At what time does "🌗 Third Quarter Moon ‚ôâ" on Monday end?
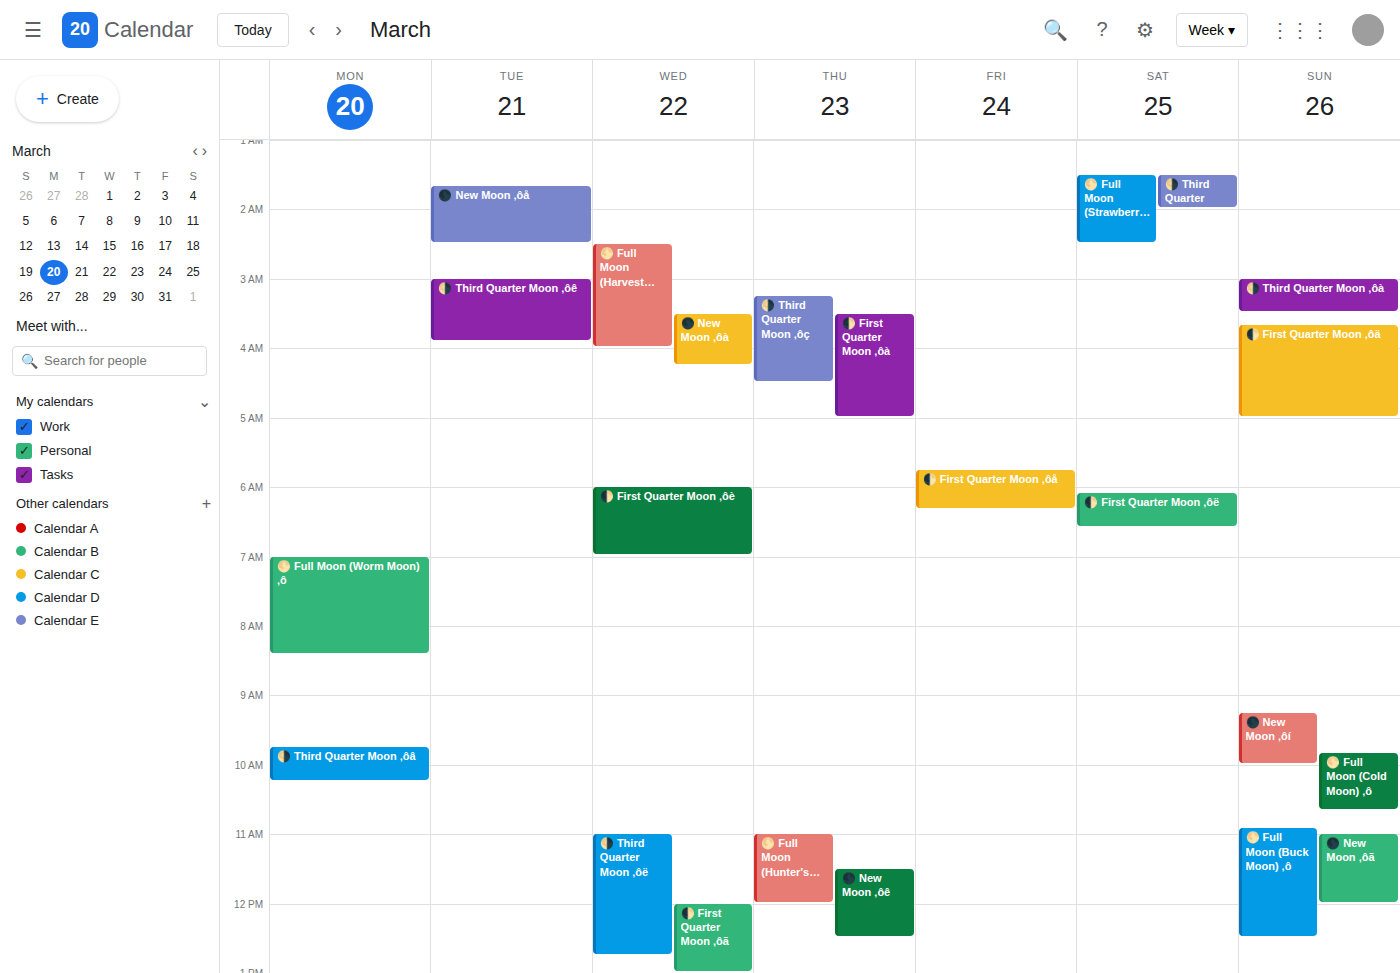
10:15 AM